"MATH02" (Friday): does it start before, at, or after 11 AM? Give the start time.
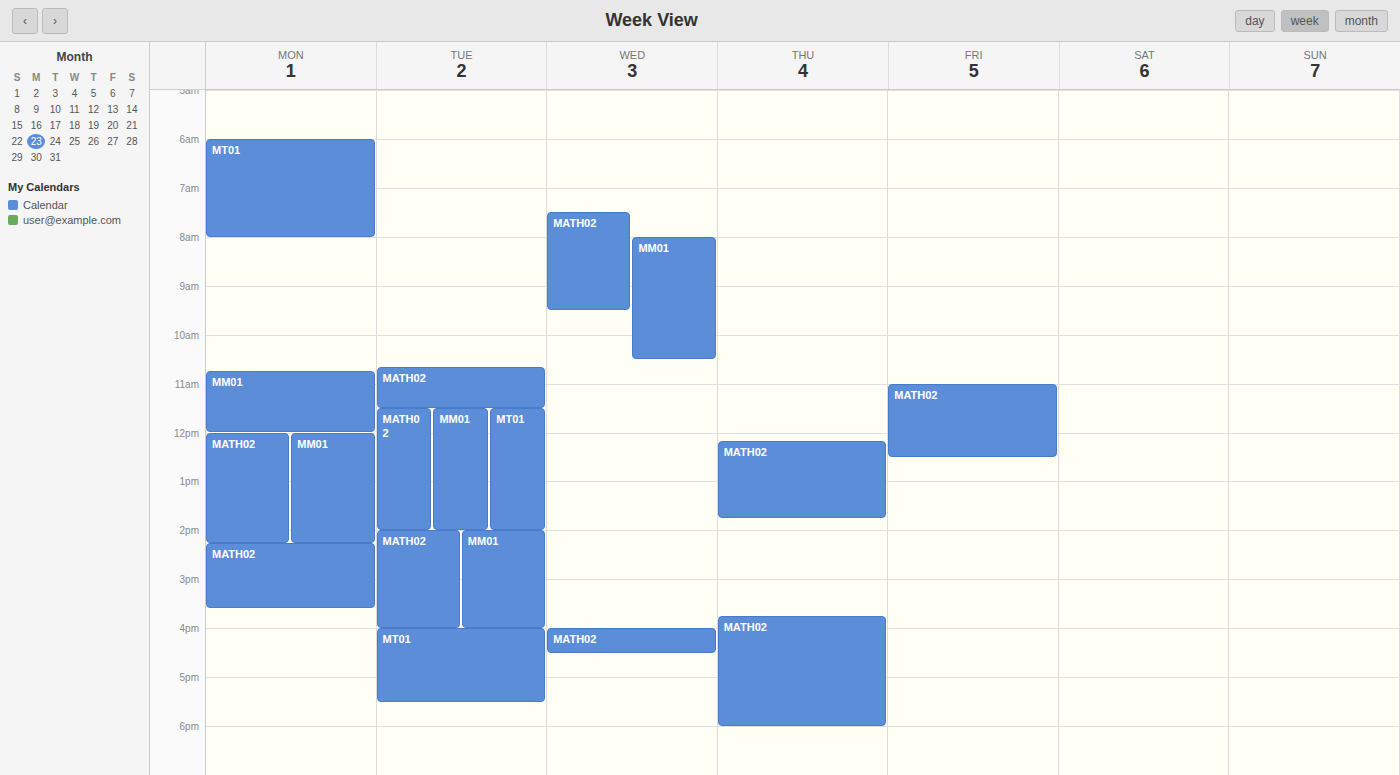
11:00 AM -- exactly at 11 AM, on the 11 AM line.